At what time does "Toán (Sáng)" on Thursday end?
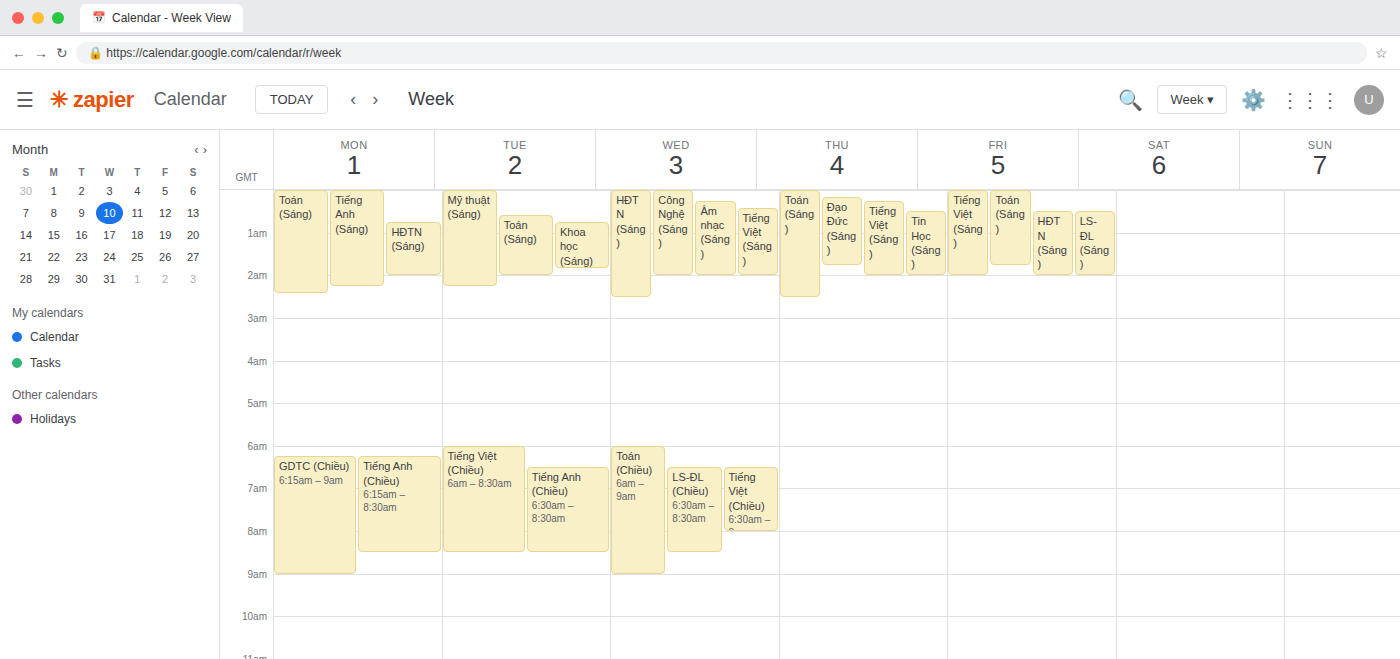
2:30 AM